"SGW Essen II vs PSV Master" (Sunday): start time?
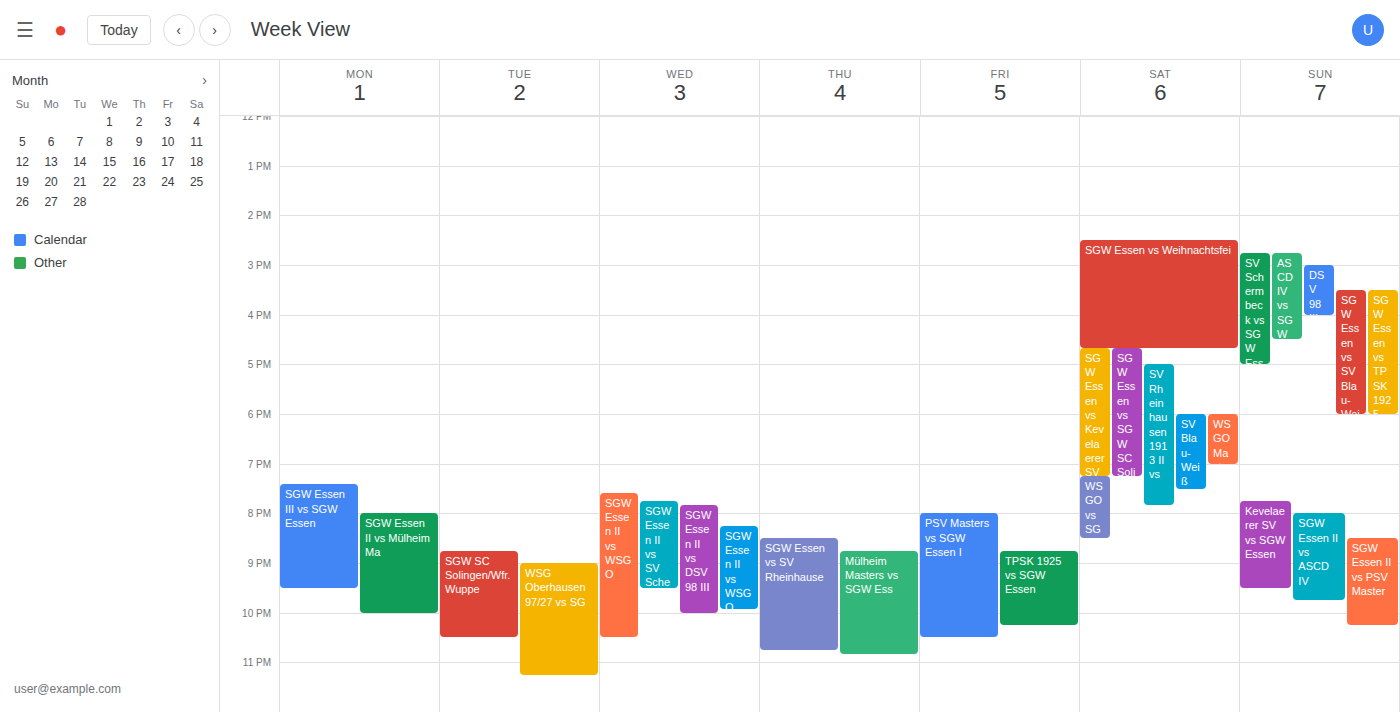
8:30 PM